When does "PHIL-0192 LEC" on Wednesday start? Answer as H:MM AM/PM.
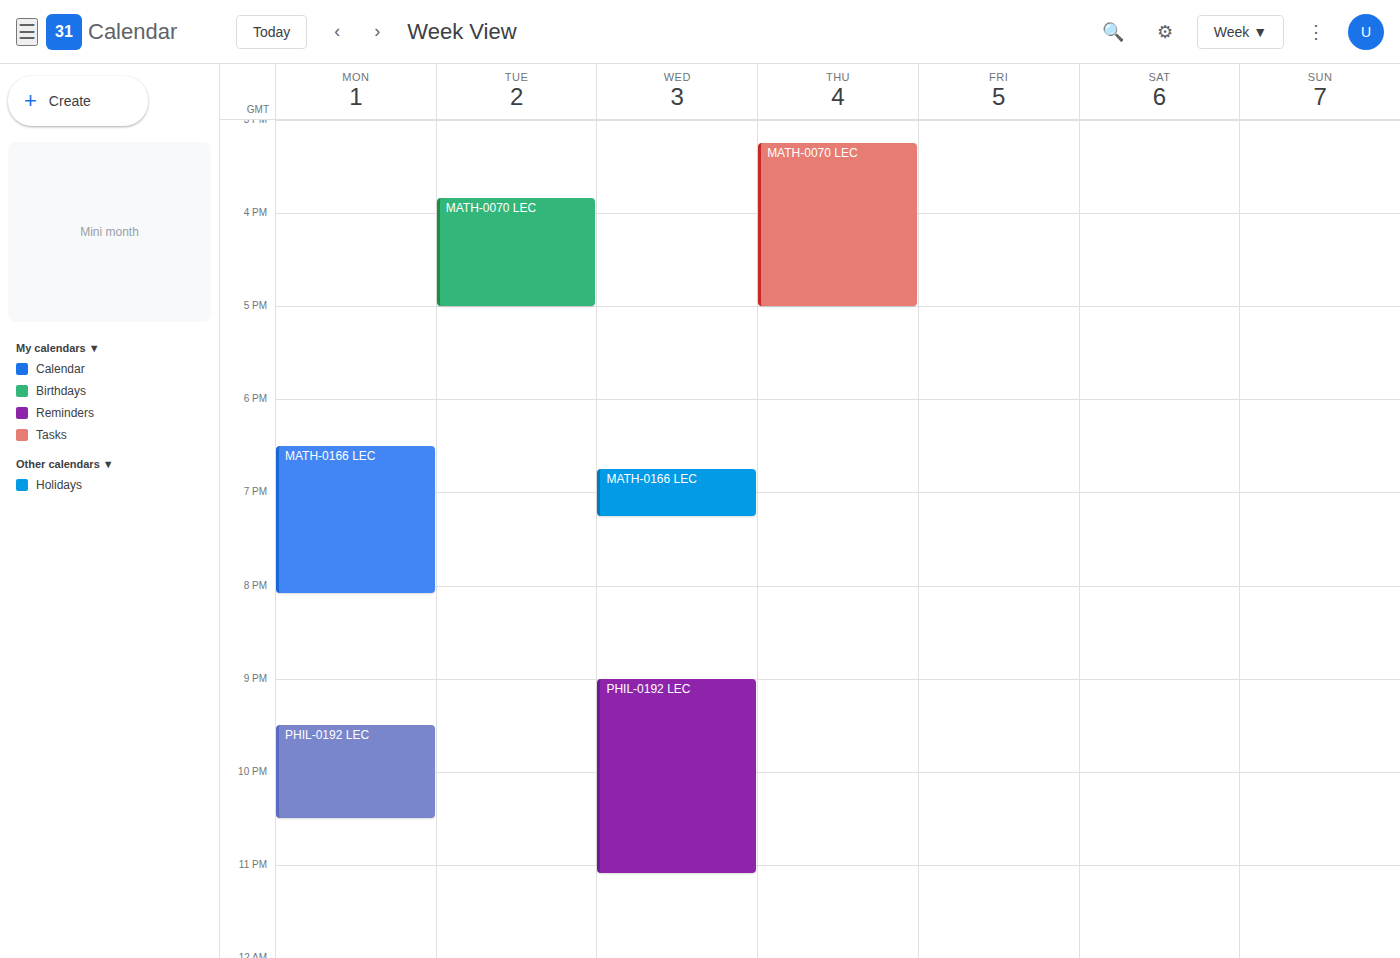
9:00 PM